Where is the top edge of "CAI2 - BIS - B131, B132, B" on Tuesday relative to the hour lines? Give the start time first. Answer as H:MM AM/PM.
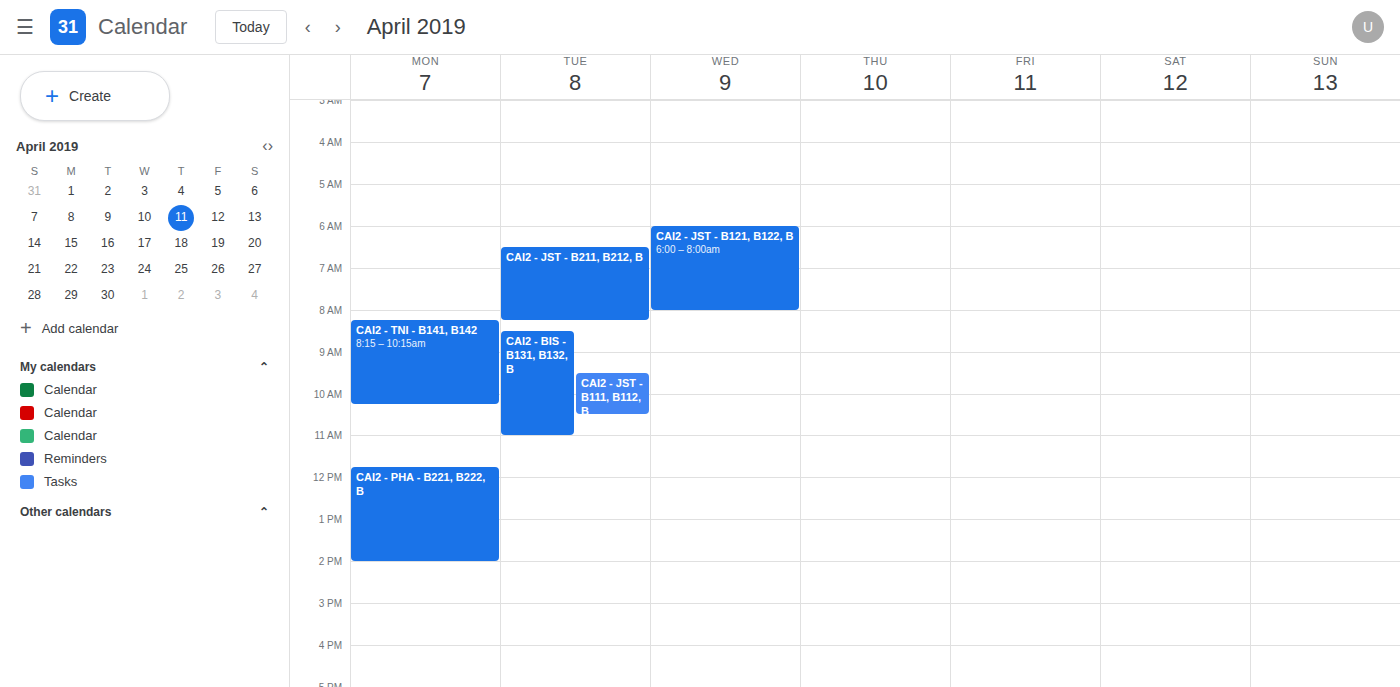
8:30 AM -- halfway between the 8 AM and 9 AM lines.